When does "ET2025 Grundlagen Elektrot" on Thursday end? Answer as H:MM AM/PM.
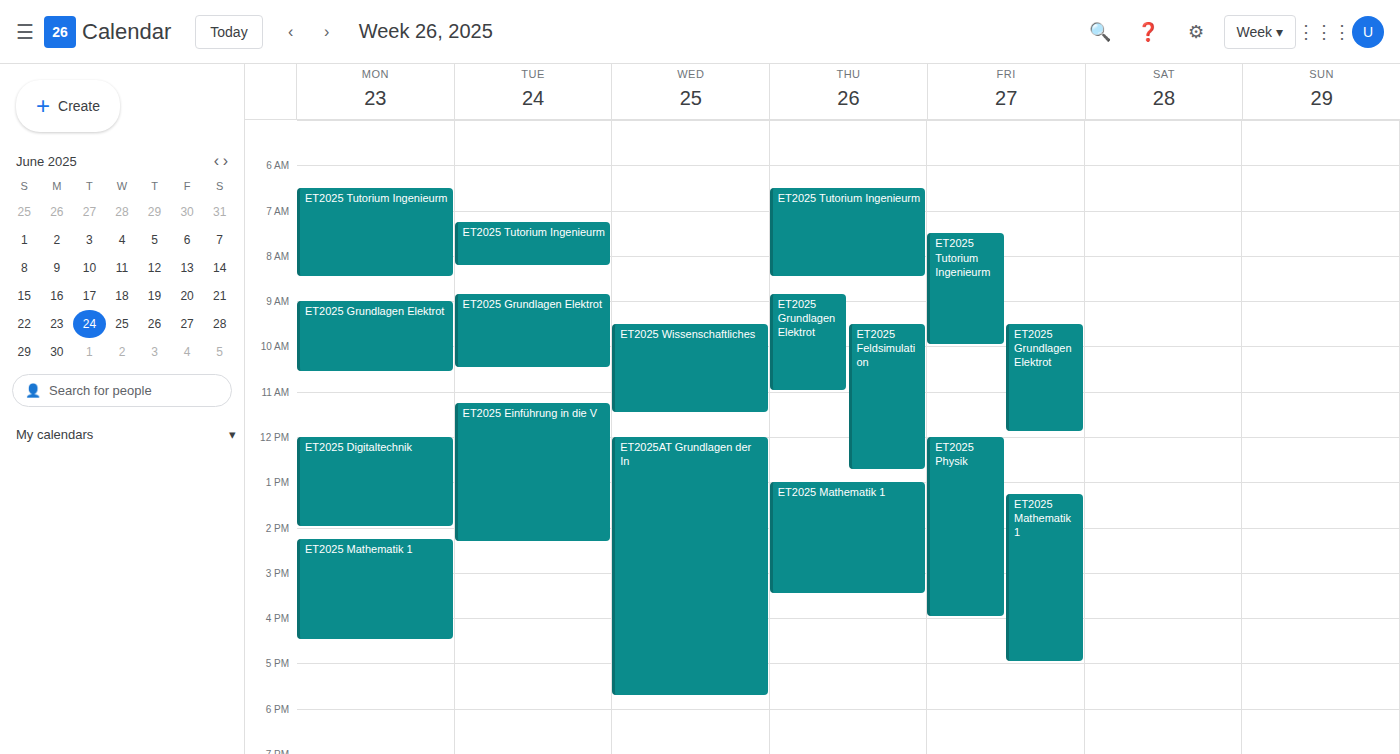
11:00 AM